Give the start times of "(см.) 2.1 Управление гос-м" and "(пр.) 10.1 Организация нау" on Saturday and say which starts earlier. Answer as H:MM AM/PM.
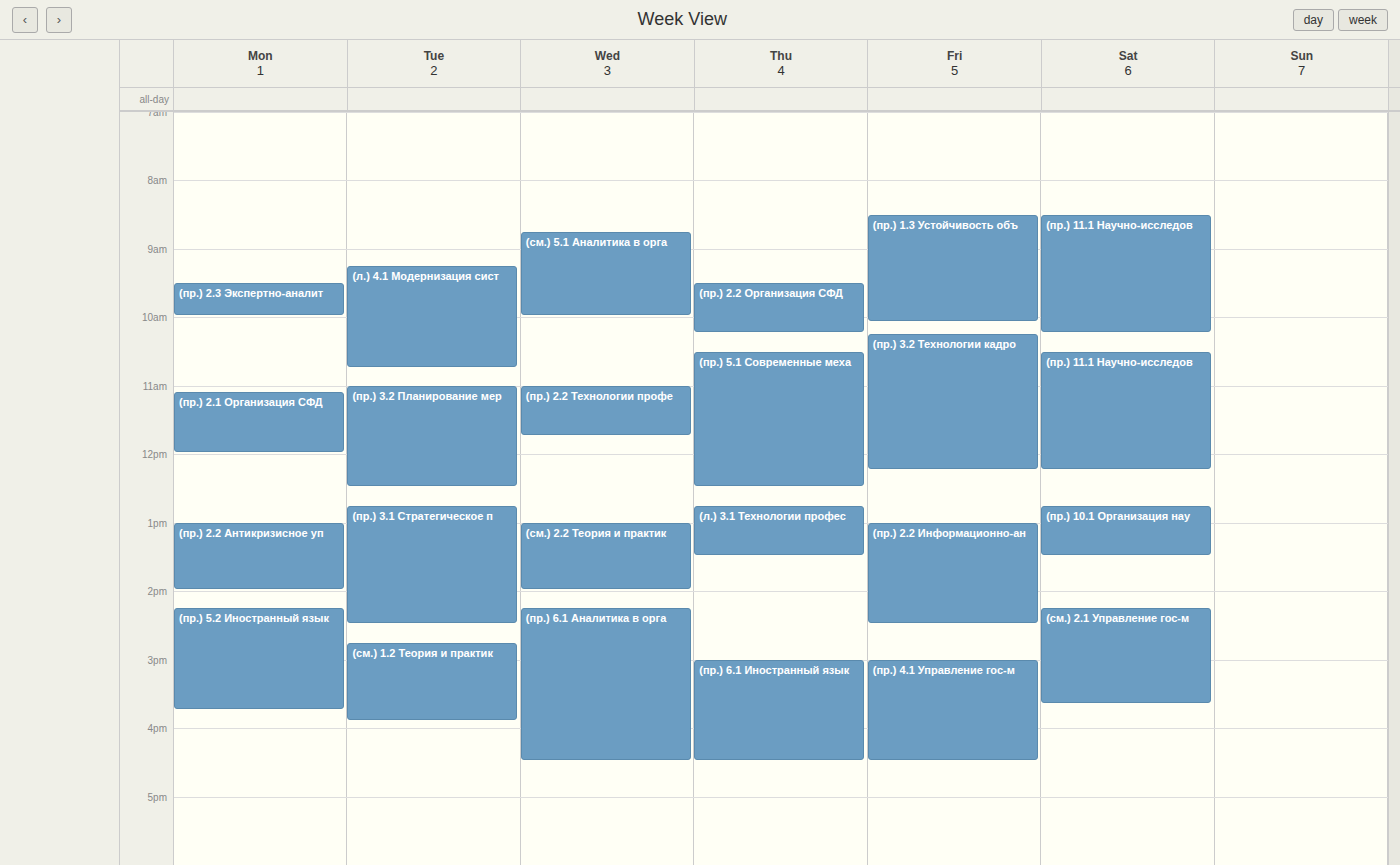
"(пр.) 10.1 Организация нау" 12:45 PM; "(см.) 2.1 Управление гос-м" 2:15 PM.